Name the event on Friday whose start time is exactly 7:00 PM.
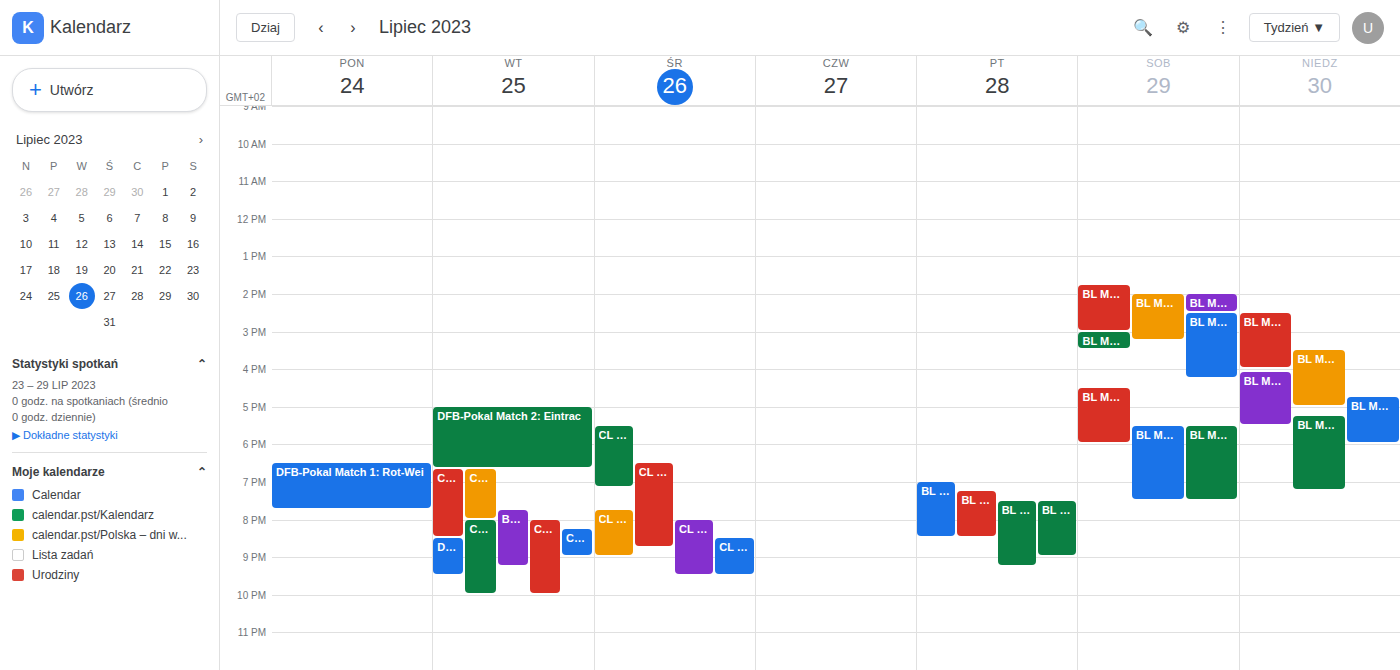
"BL Match 22: Borussia Dort"